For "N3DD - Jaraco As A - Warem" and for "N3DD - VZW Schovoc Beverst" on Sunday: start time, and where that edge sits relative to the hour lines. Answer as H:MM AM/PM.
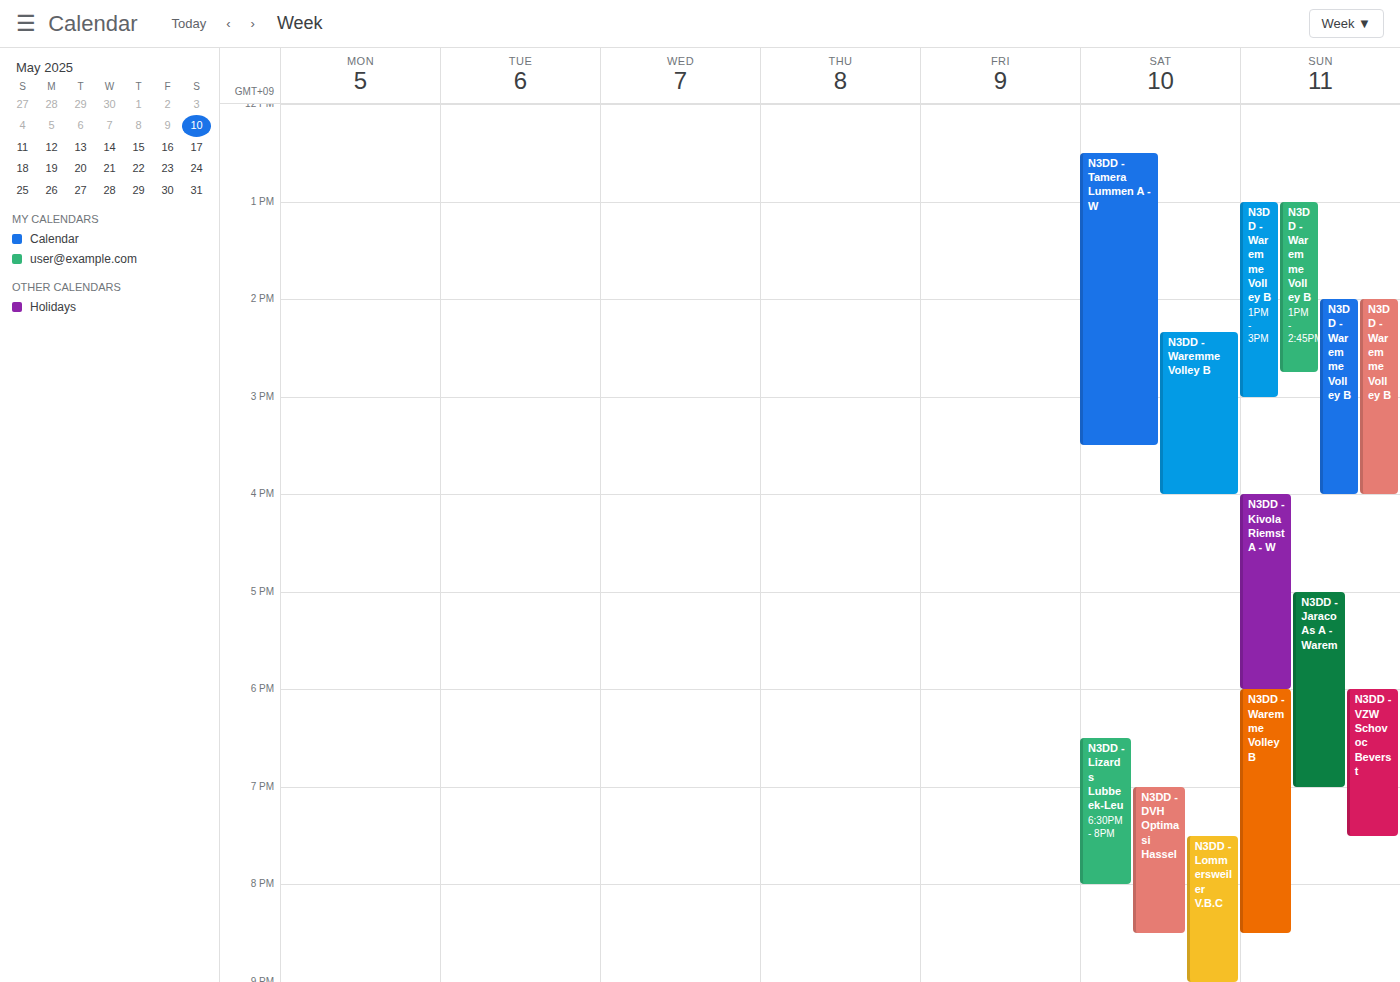
"N3DD - Jaraco As A - Warem": 5:00 PM, exactly on the 5 PM line. "N3DD - VZW Schovoc Beverst": 6:00 PM, exactly on the 6 PM line.